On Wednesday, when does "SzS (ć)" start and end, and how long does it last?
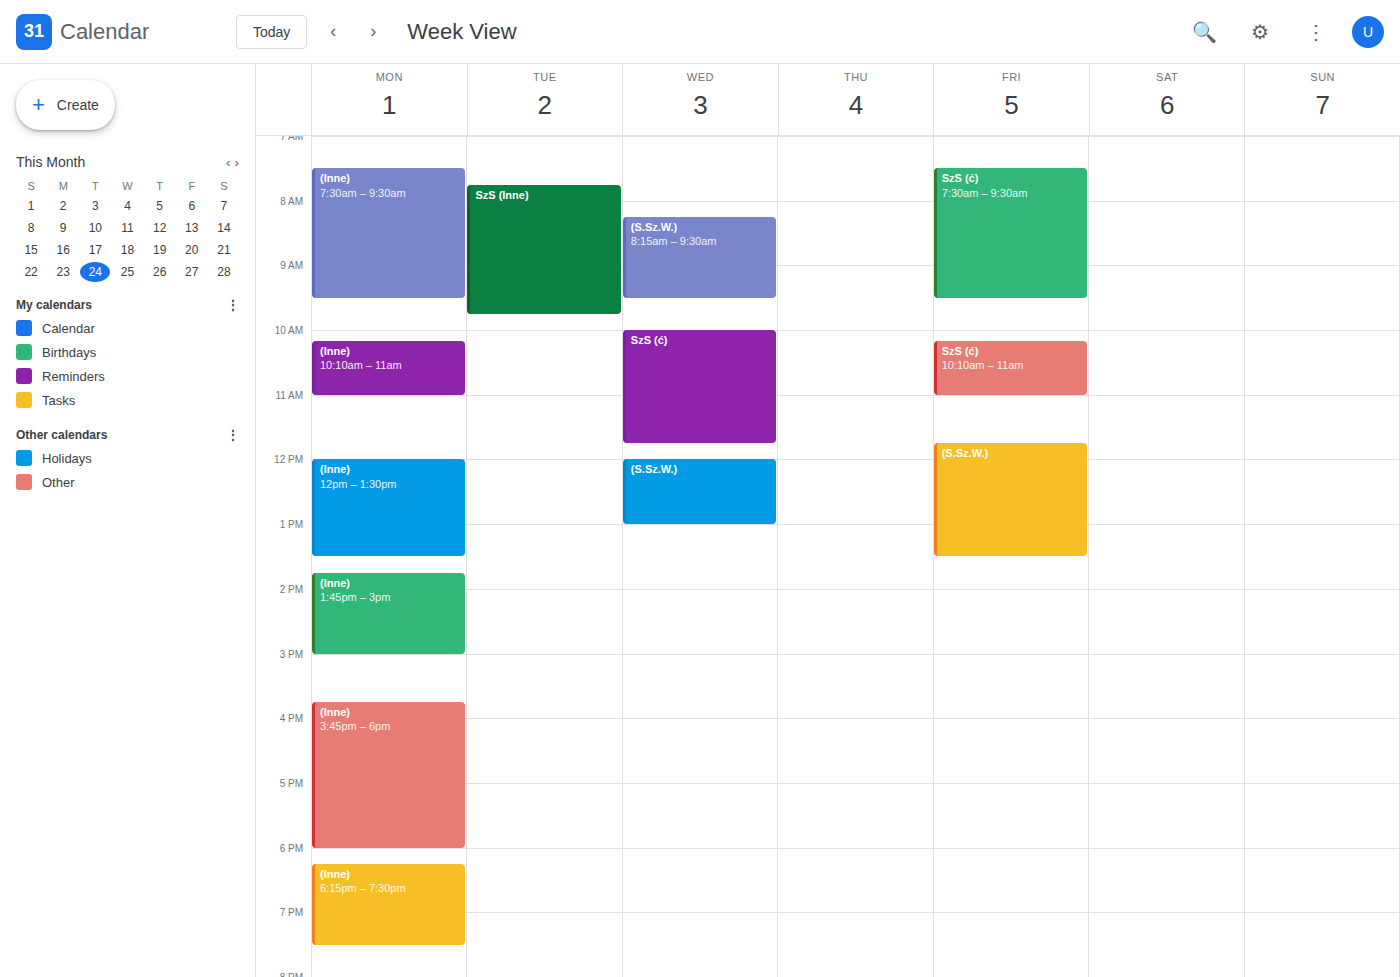
10:00 AM to 11:45 AM, 1 hour 45 minutes